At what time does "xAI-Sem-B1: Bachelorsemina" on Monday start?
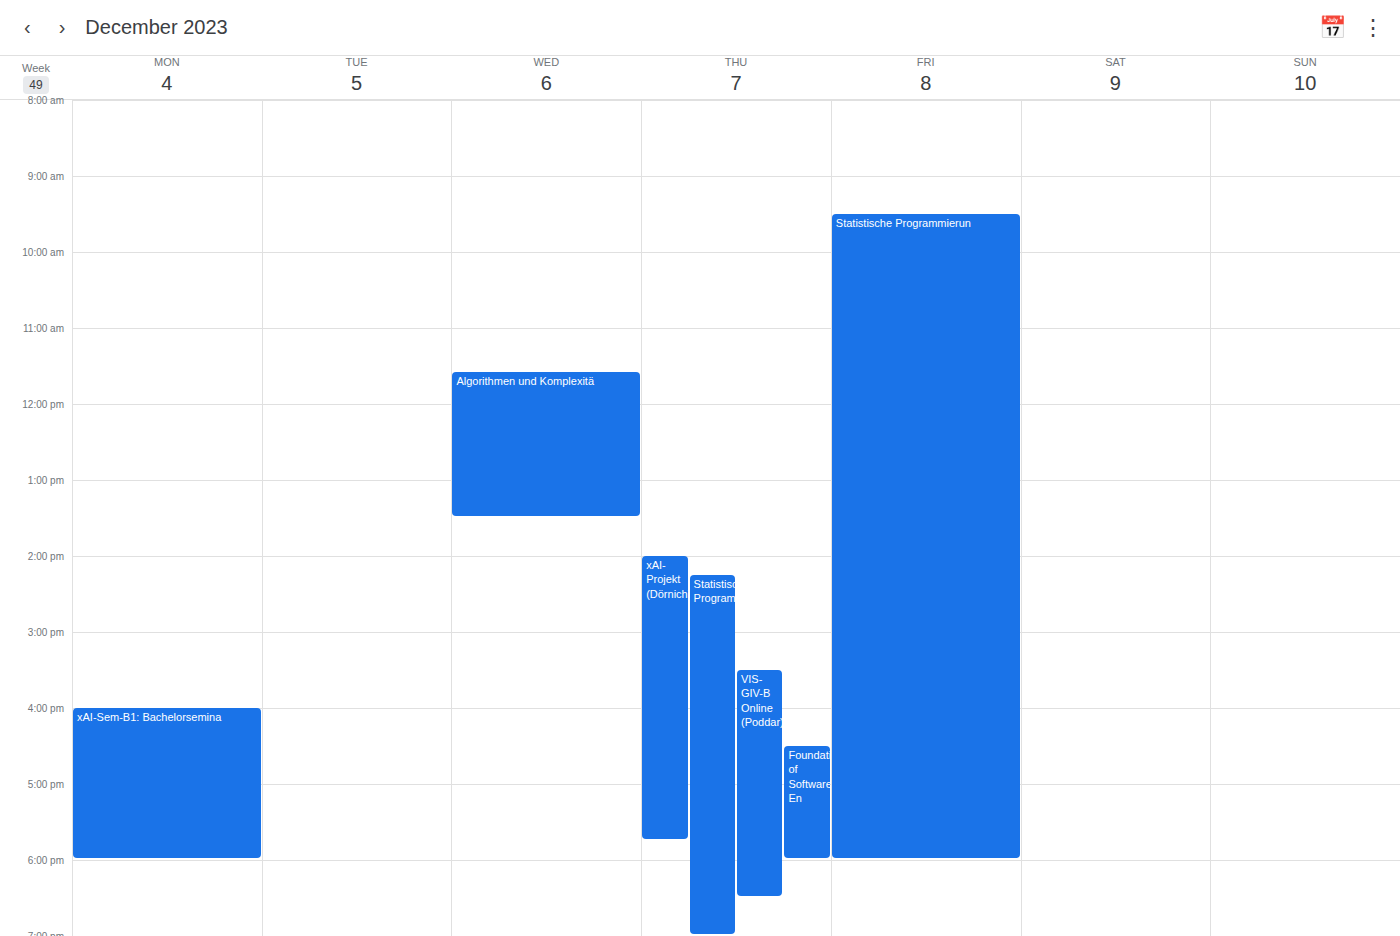
4:00 PM